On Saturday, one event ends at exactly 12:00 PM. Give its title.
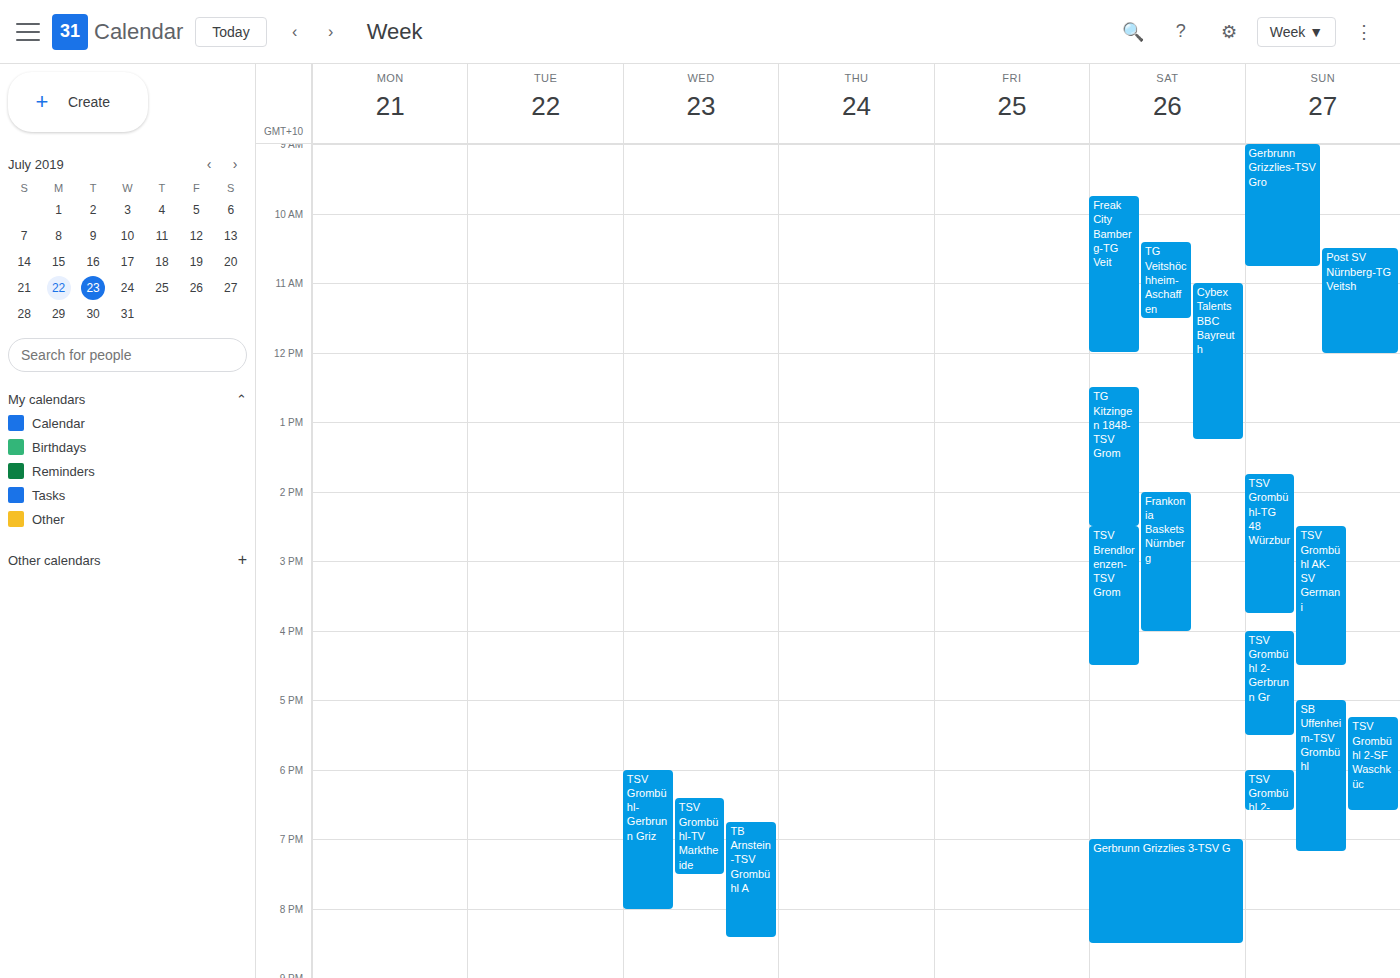
"Freak City Bamberg-TG Veit"